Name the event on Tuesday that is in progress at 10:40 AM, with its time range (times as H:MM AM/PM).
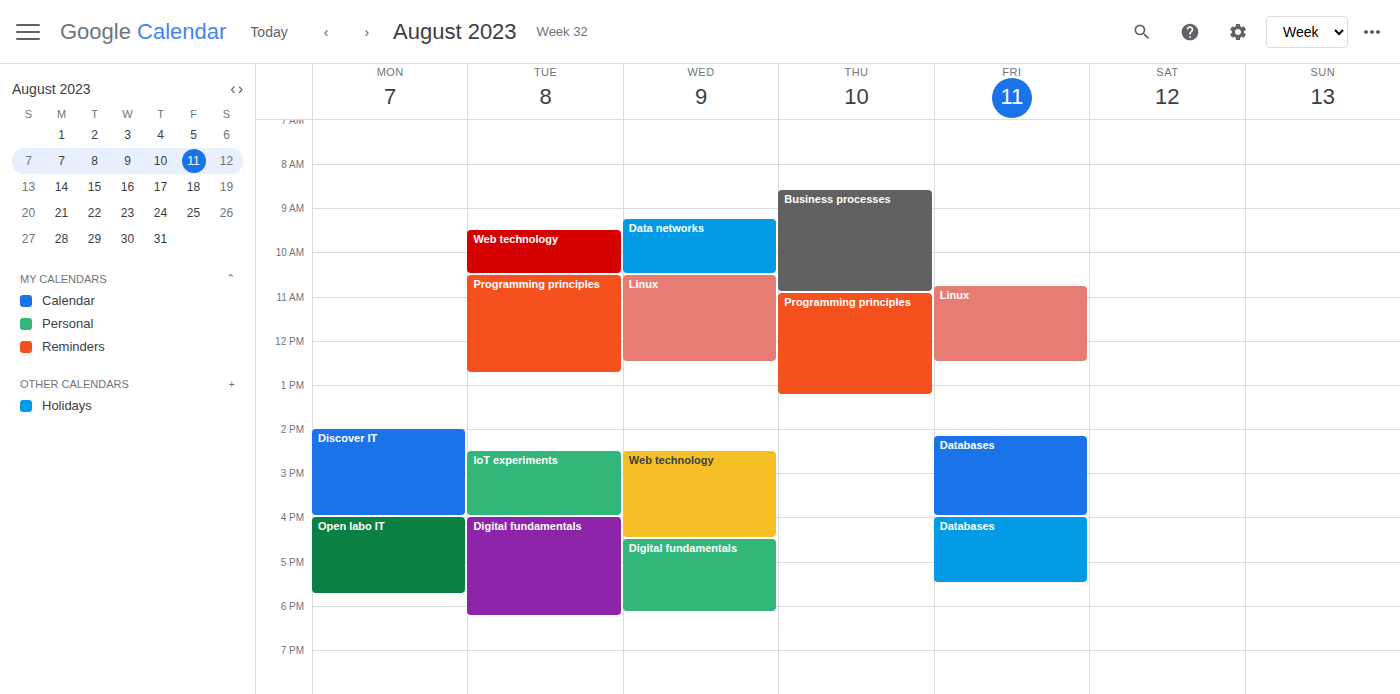
"Programming principles", 10:30 AM to 12:45 PM